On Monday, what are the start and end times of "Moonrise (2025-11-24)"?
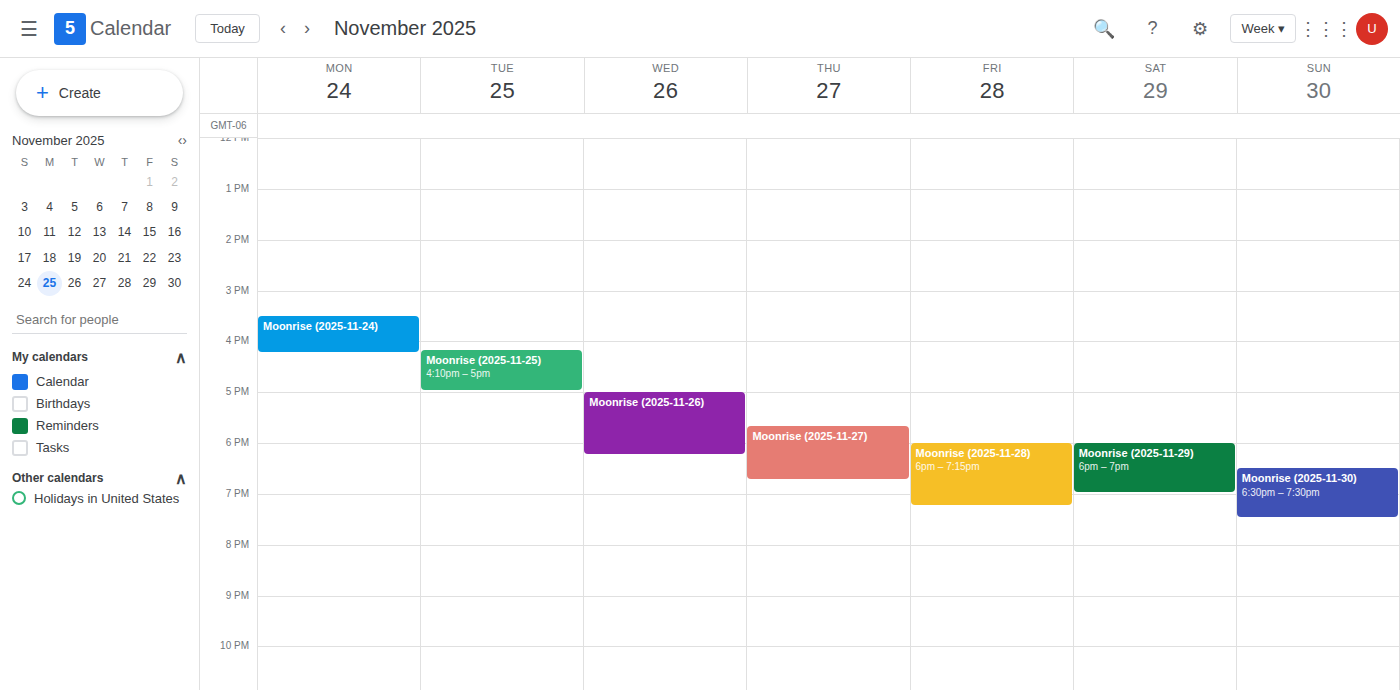
3:30 PM to 4:15 PM